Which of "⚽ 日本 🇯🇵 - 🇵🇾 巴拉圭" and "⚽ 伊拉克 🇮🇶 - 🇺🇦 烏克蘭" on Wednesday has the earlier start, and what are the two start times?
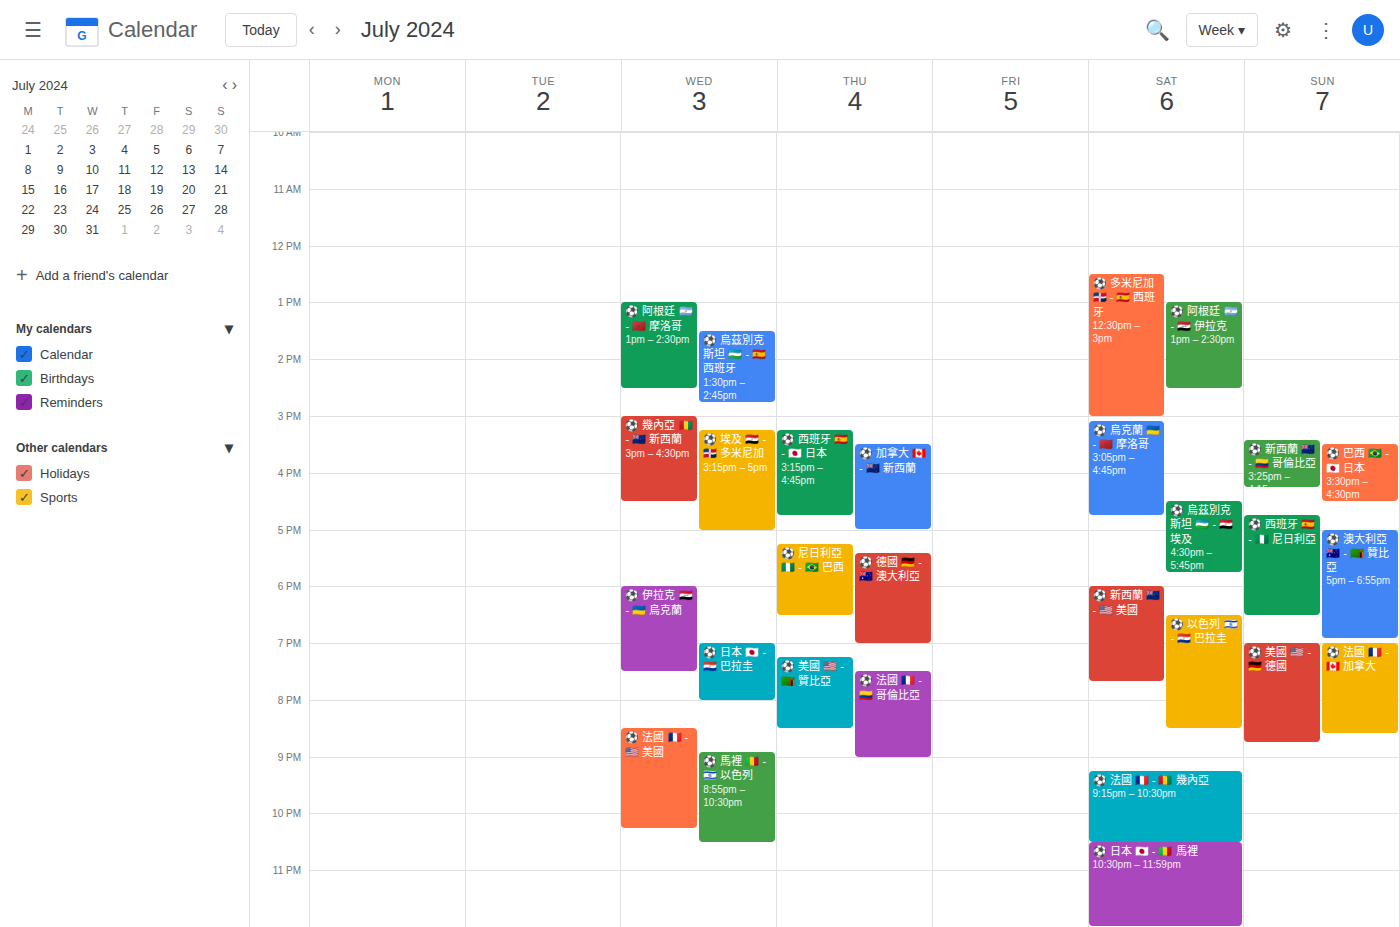
"⚽ 伊拉克 🇮🇶 - 🇺🇦 烏克蘭" 6:00 PM; "⚽ 日本 🇯🇵 - 🇵🇾 巴拉圭" 7:00 PM.